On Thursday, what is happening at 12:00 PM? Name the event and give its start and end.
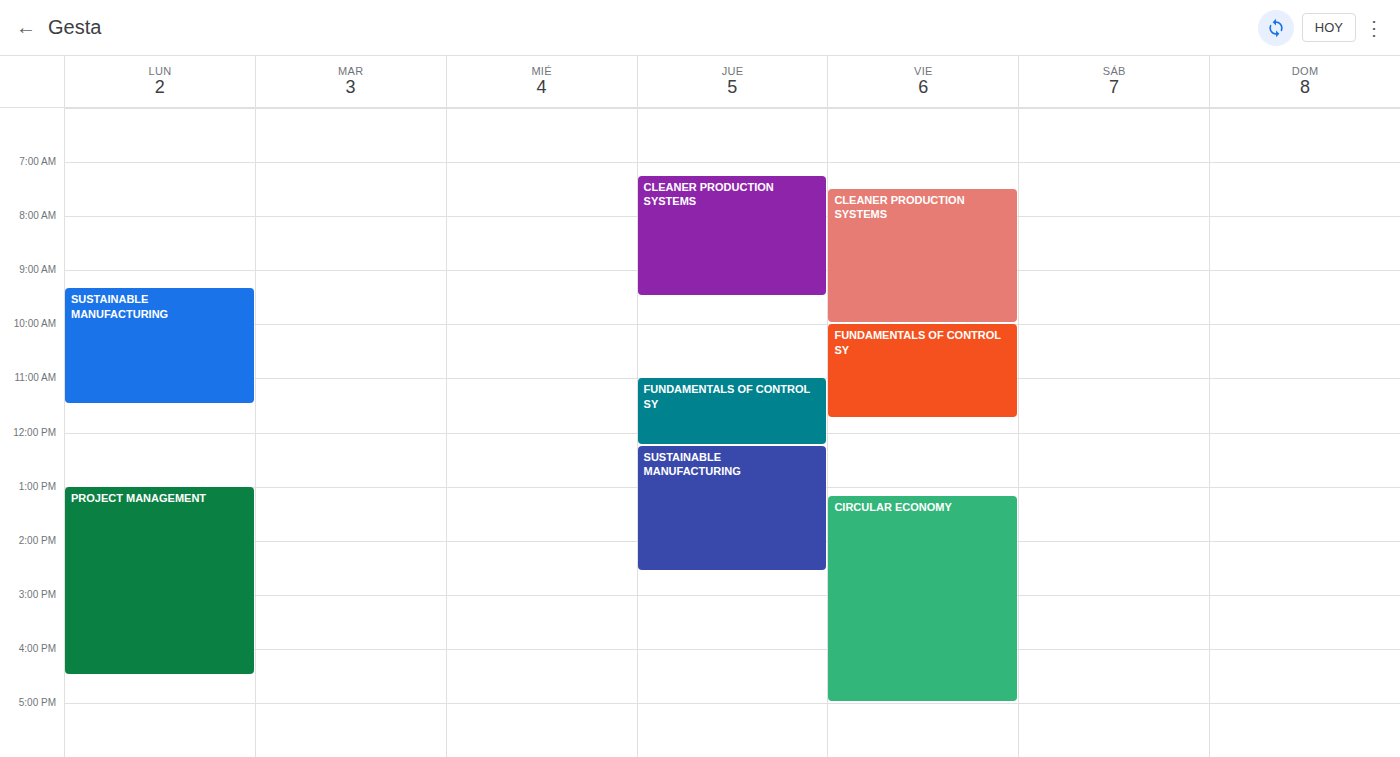
"FUNDAMENTALS OF CONTROL SY", 11:00 AM to 12:15 PM